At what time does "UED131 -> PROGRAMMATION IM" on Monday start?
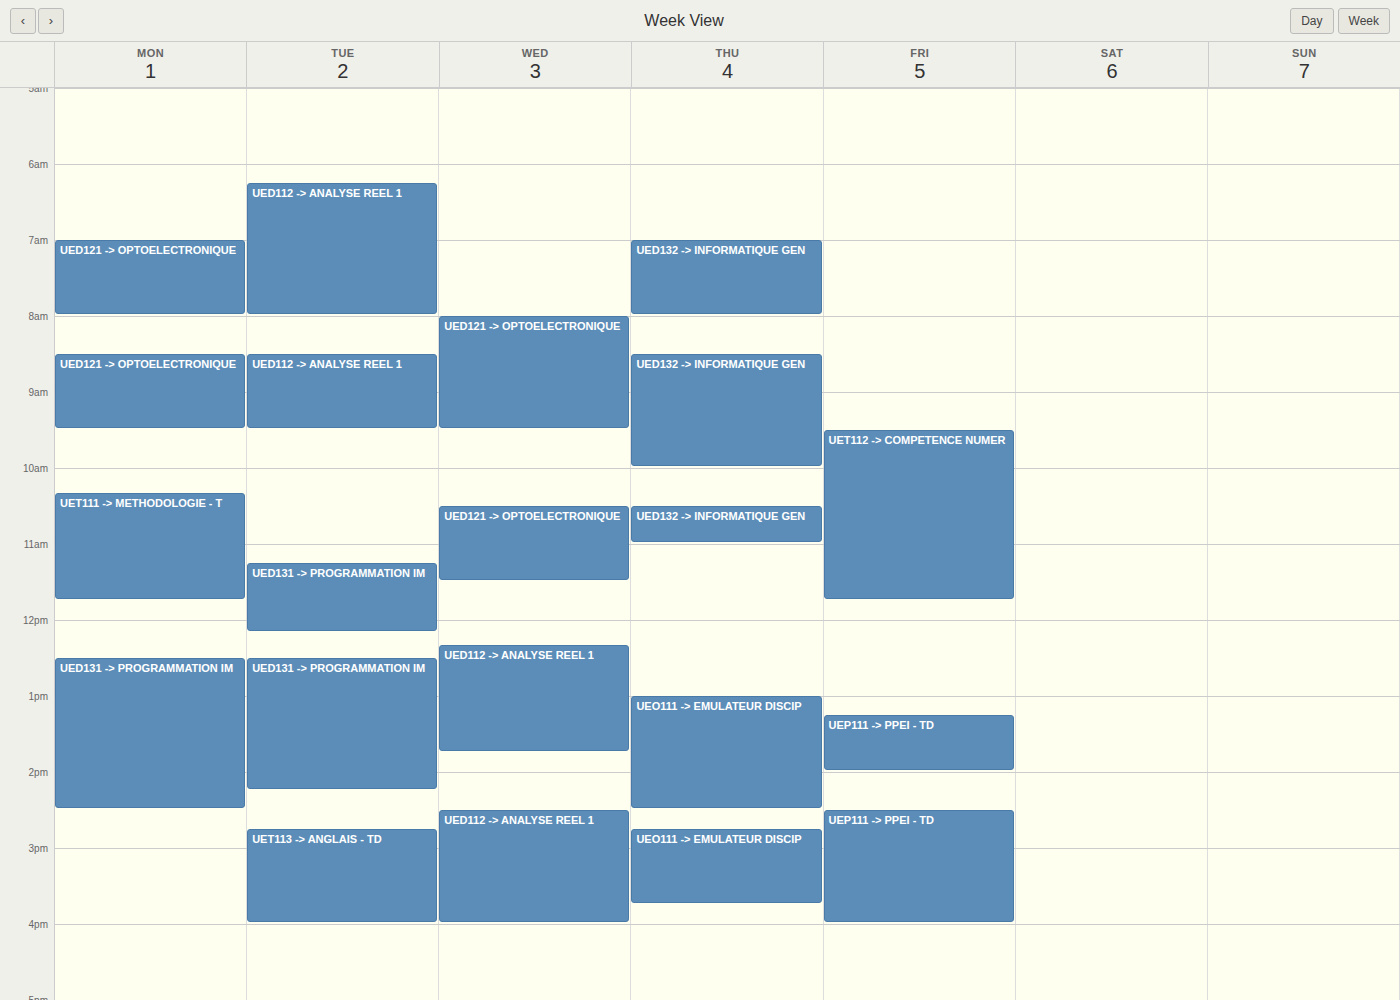
12:30 PM